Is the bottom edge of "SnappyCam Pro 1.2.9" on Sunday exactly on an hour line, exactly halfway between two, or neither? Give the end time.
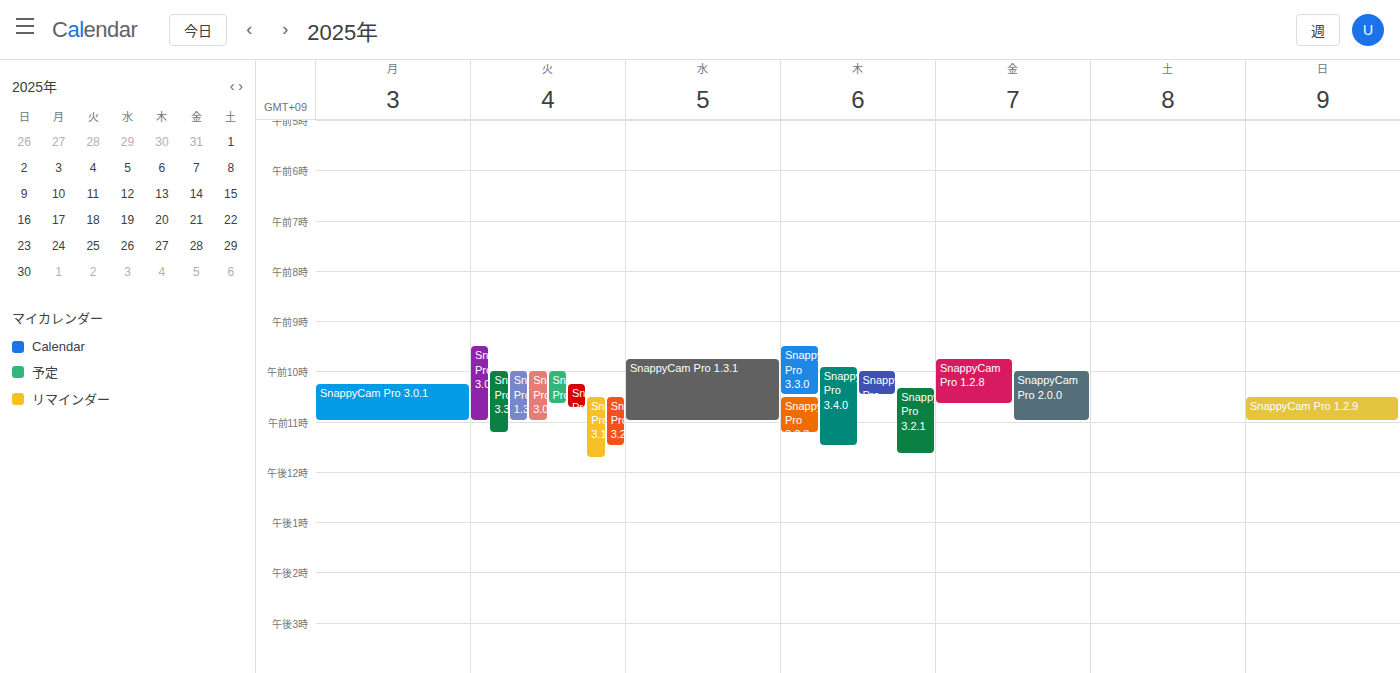
11:00 AM -- exactly on the 11 AM line.